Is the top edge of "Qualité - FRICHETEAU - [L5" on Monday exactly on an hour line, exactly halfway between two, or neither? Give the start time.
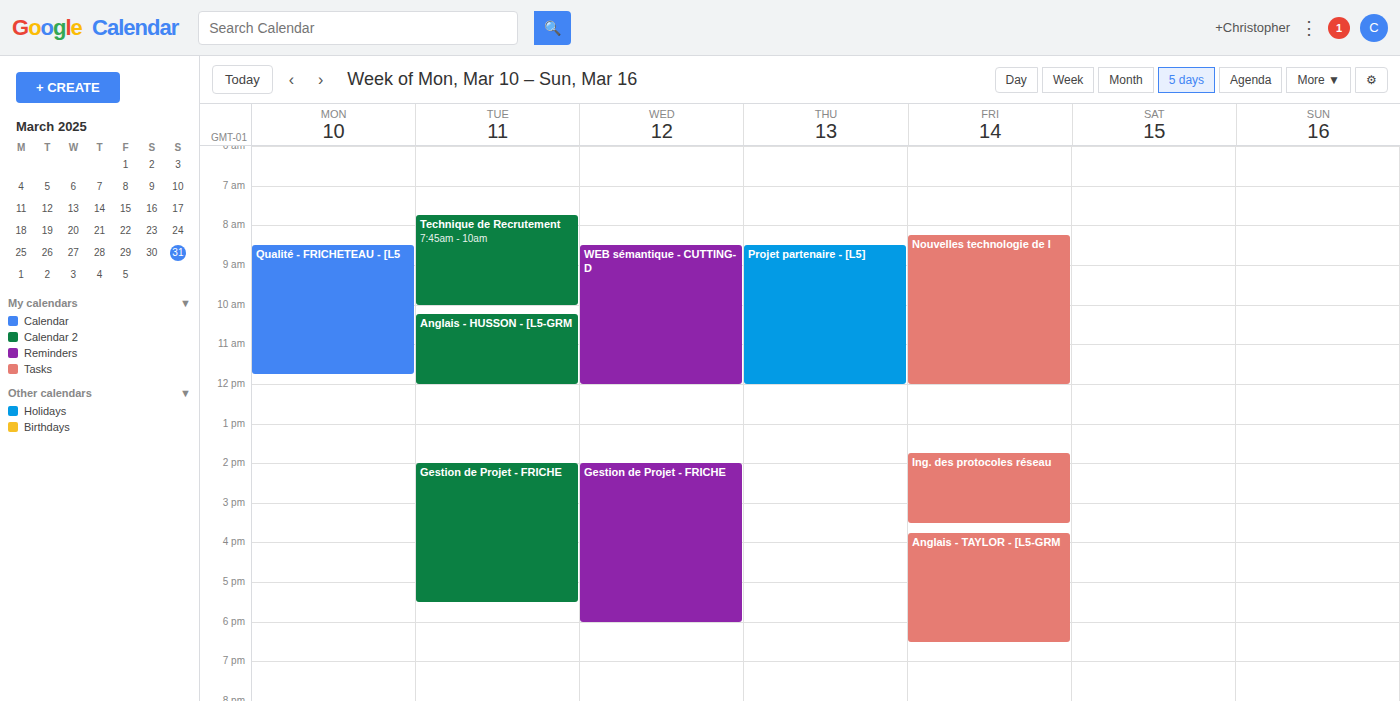
8:30 AM -- halfway between the 8 AM and 9 AM lines.